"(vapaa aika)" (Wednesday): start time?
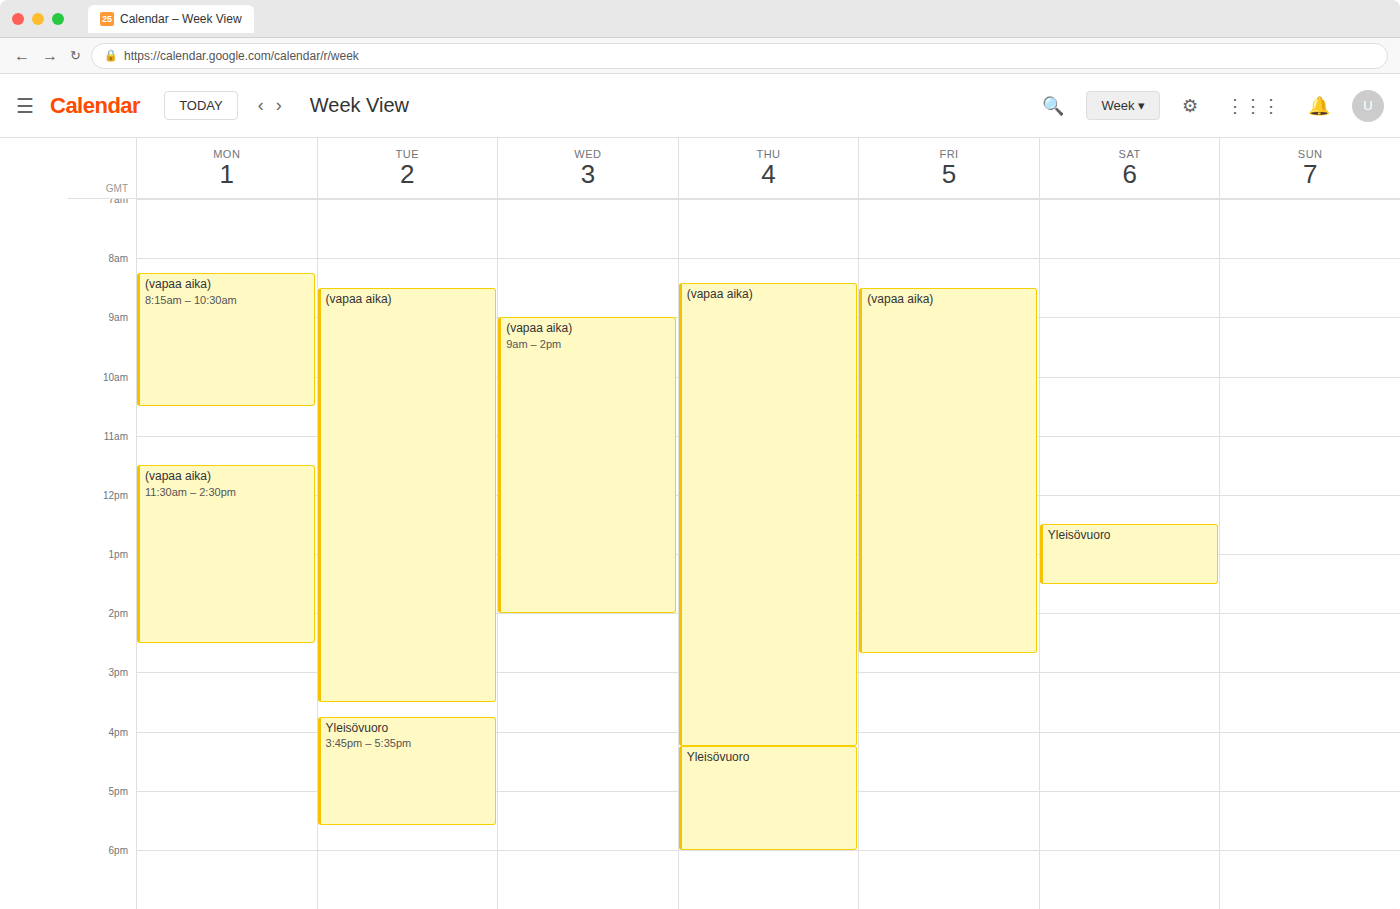
9:00 AM